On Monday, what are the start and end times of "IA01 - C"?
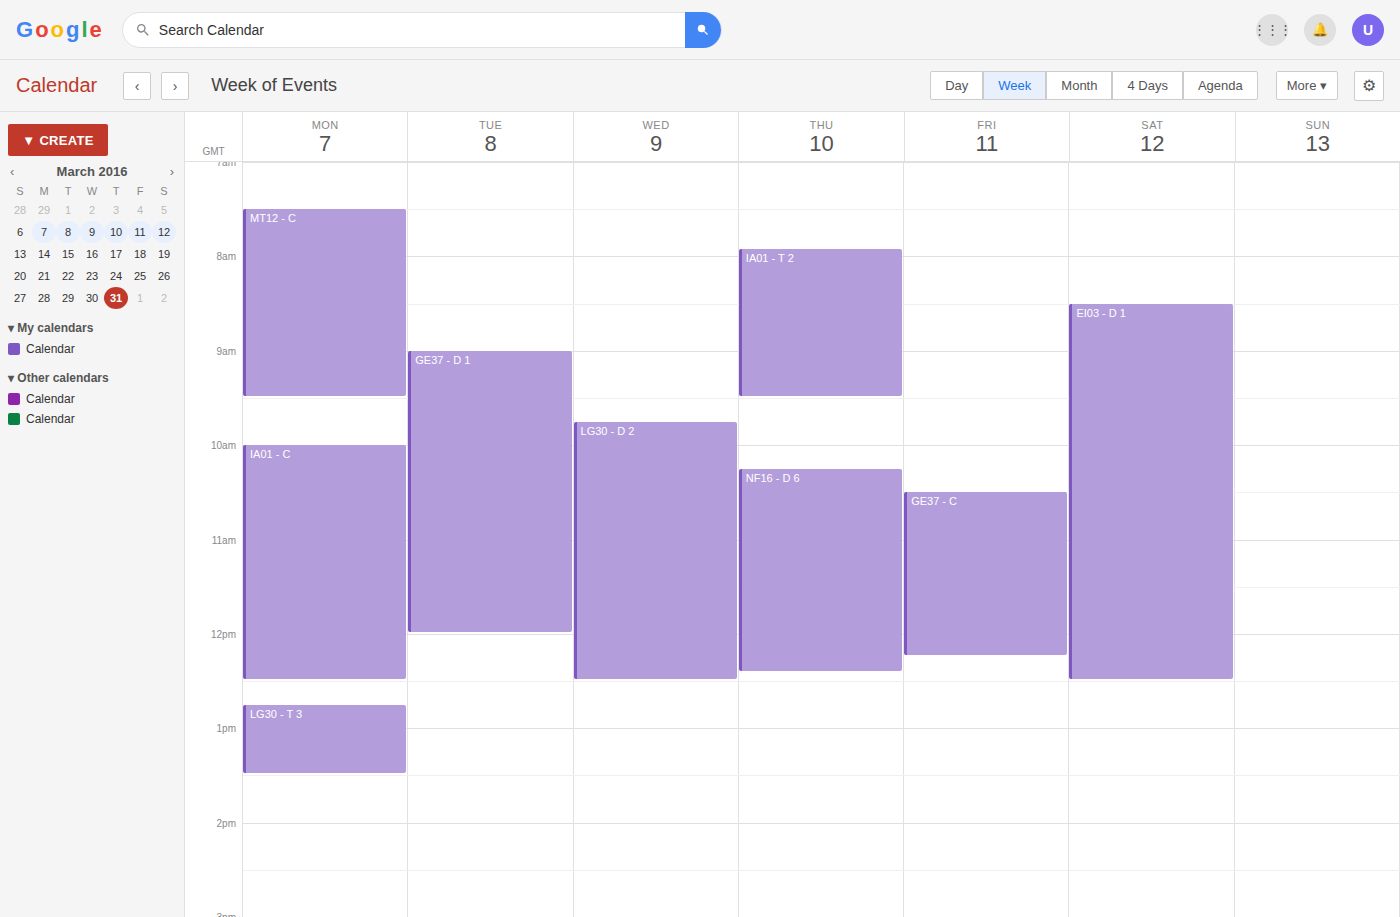
10:00 AM to 12:30 PM